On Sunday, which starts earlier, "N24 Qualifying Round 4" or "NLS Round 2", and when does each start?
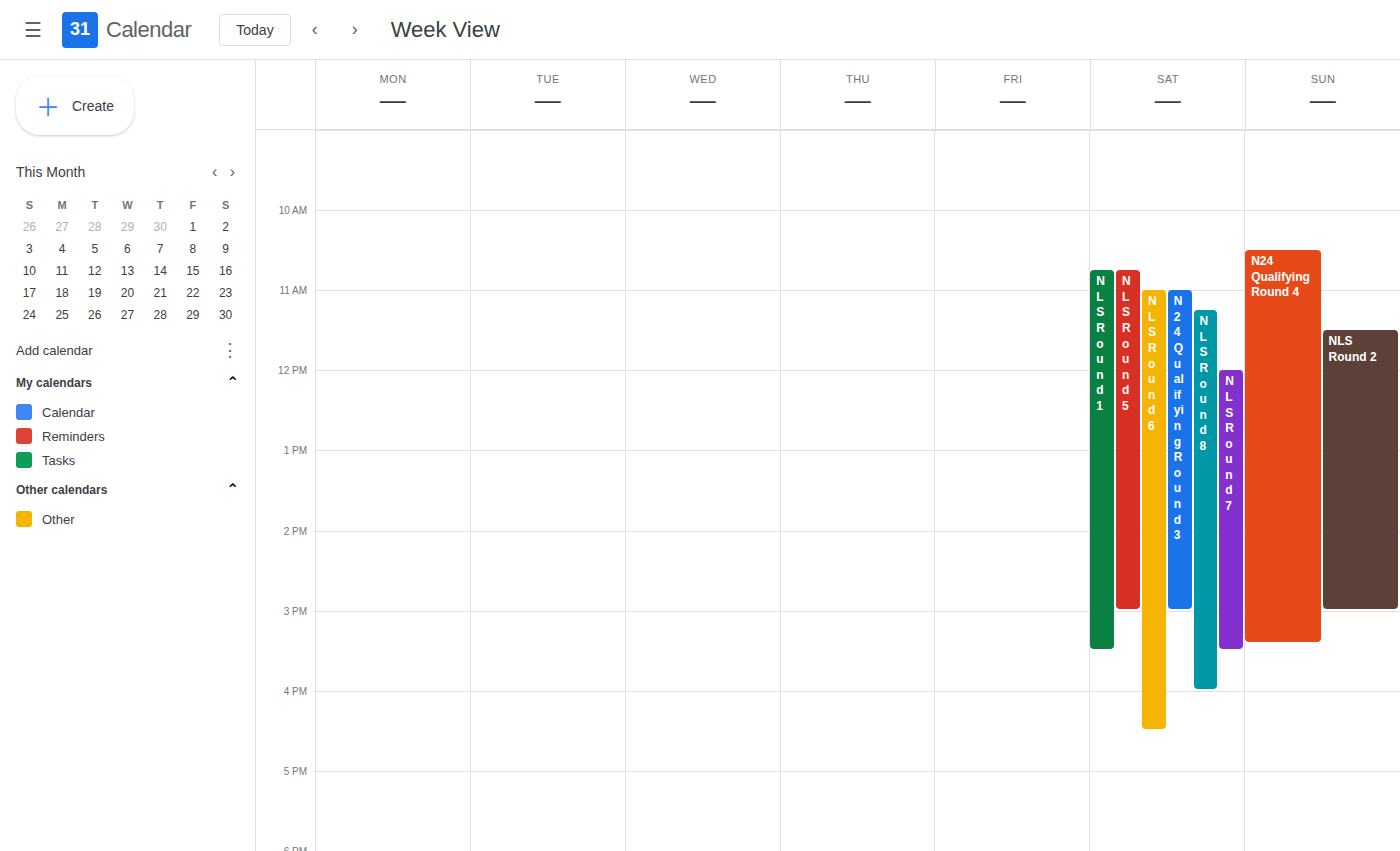
"N24 Qualifying Round 4" 10:30 AM; "NLS Round 2" 11:30 AM.